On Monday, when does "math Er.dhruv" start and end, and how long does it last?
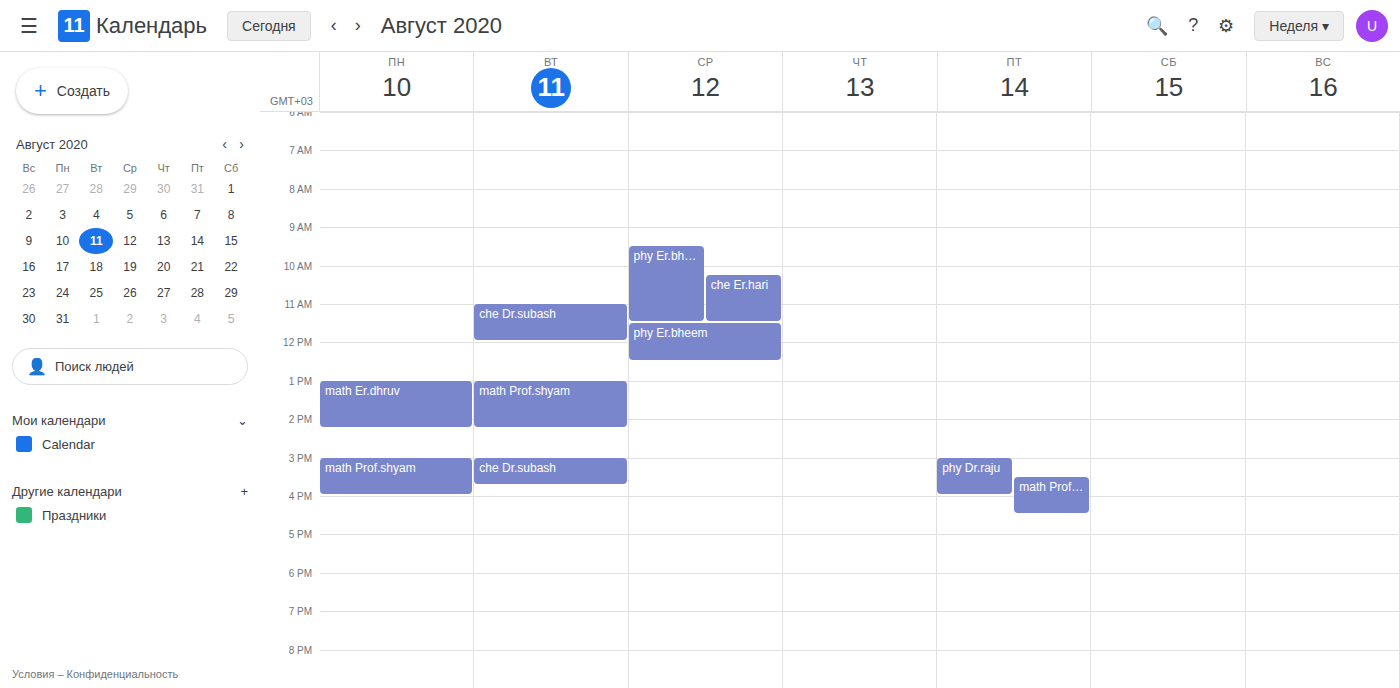
1:00 PM to 2:15 PM, 1 hour 15 minutes